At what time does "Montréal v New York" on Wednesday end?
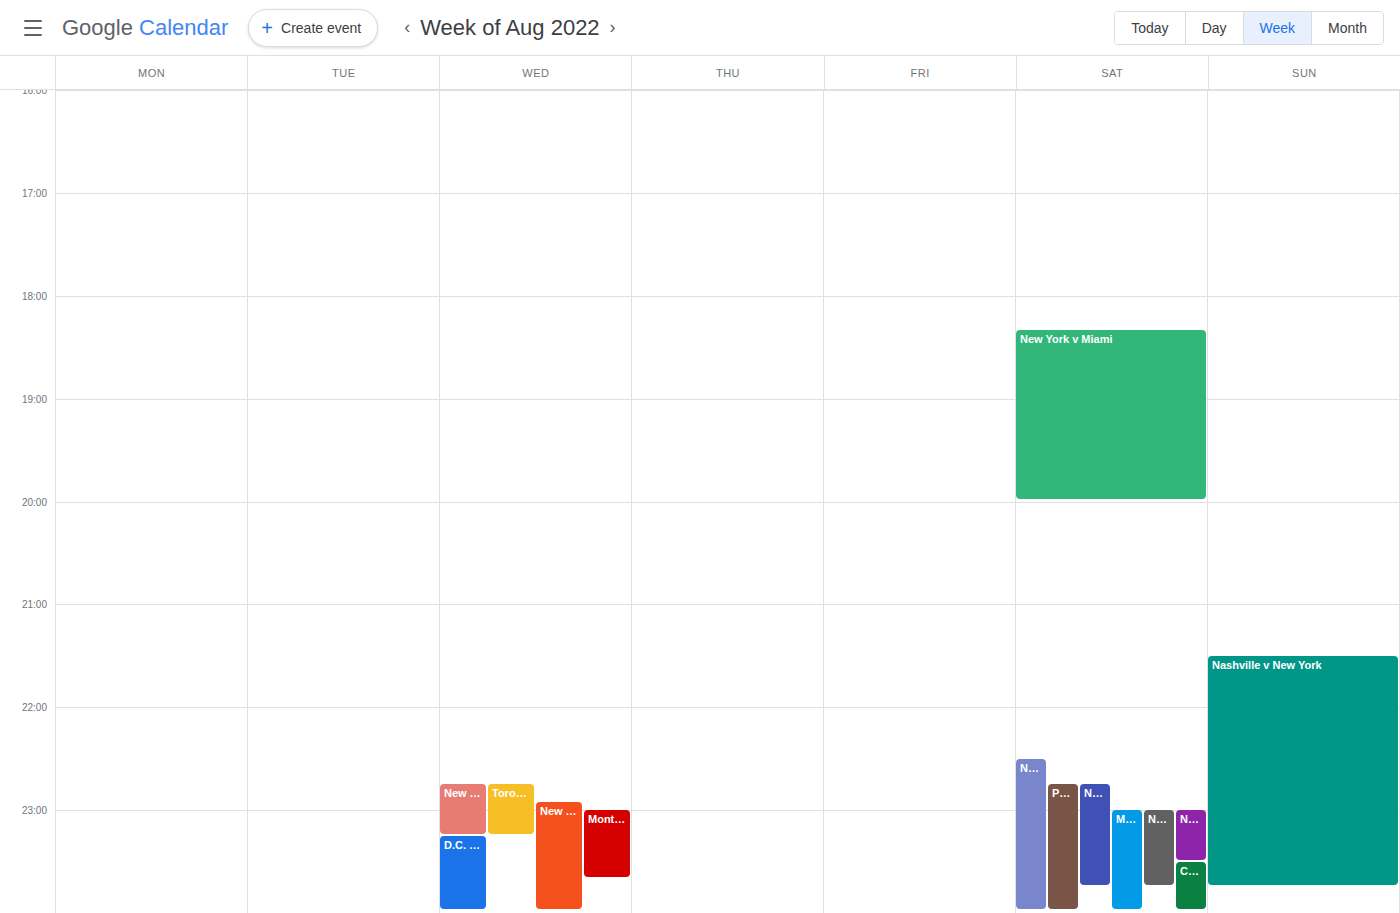
23:40